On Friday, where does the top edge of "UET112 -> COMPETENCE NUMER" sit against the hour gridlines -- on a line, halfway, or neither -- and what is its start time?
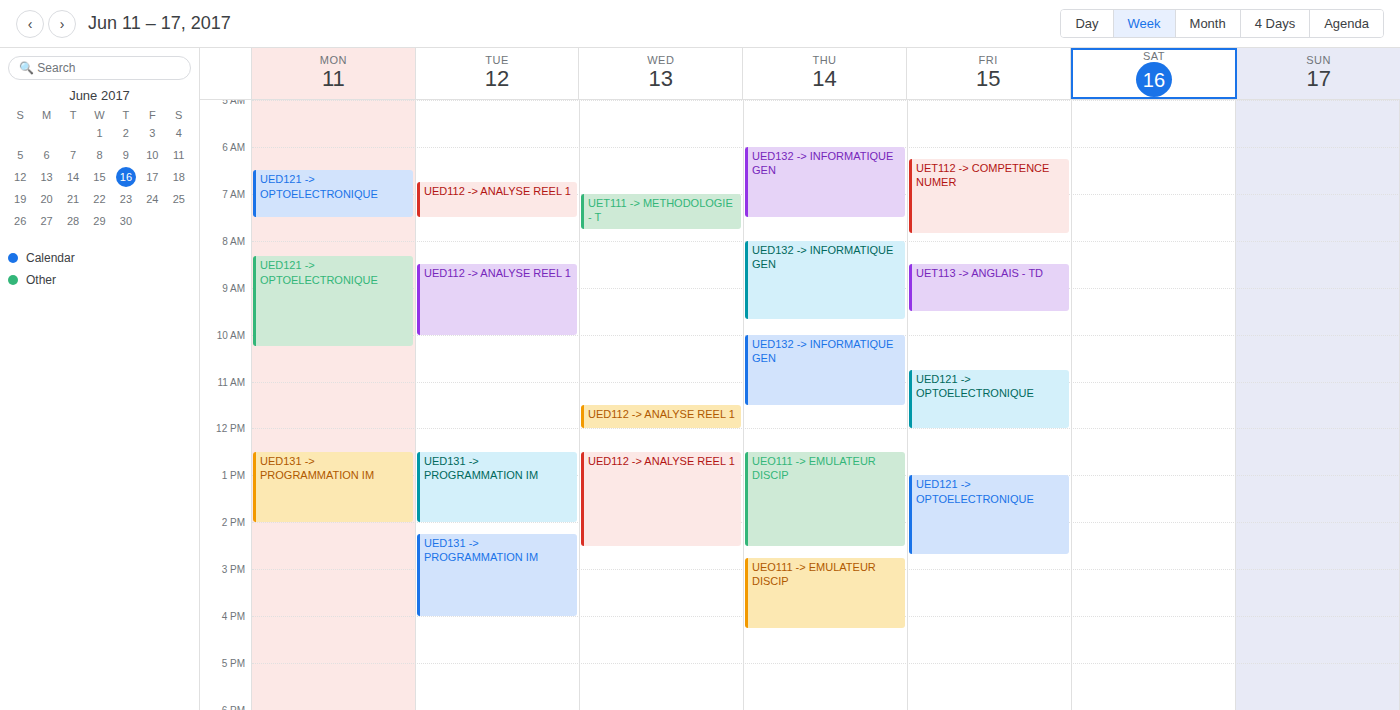
6:15 AM -- neither: a quarter of the way from the 6 AM line to the 7 AM line.